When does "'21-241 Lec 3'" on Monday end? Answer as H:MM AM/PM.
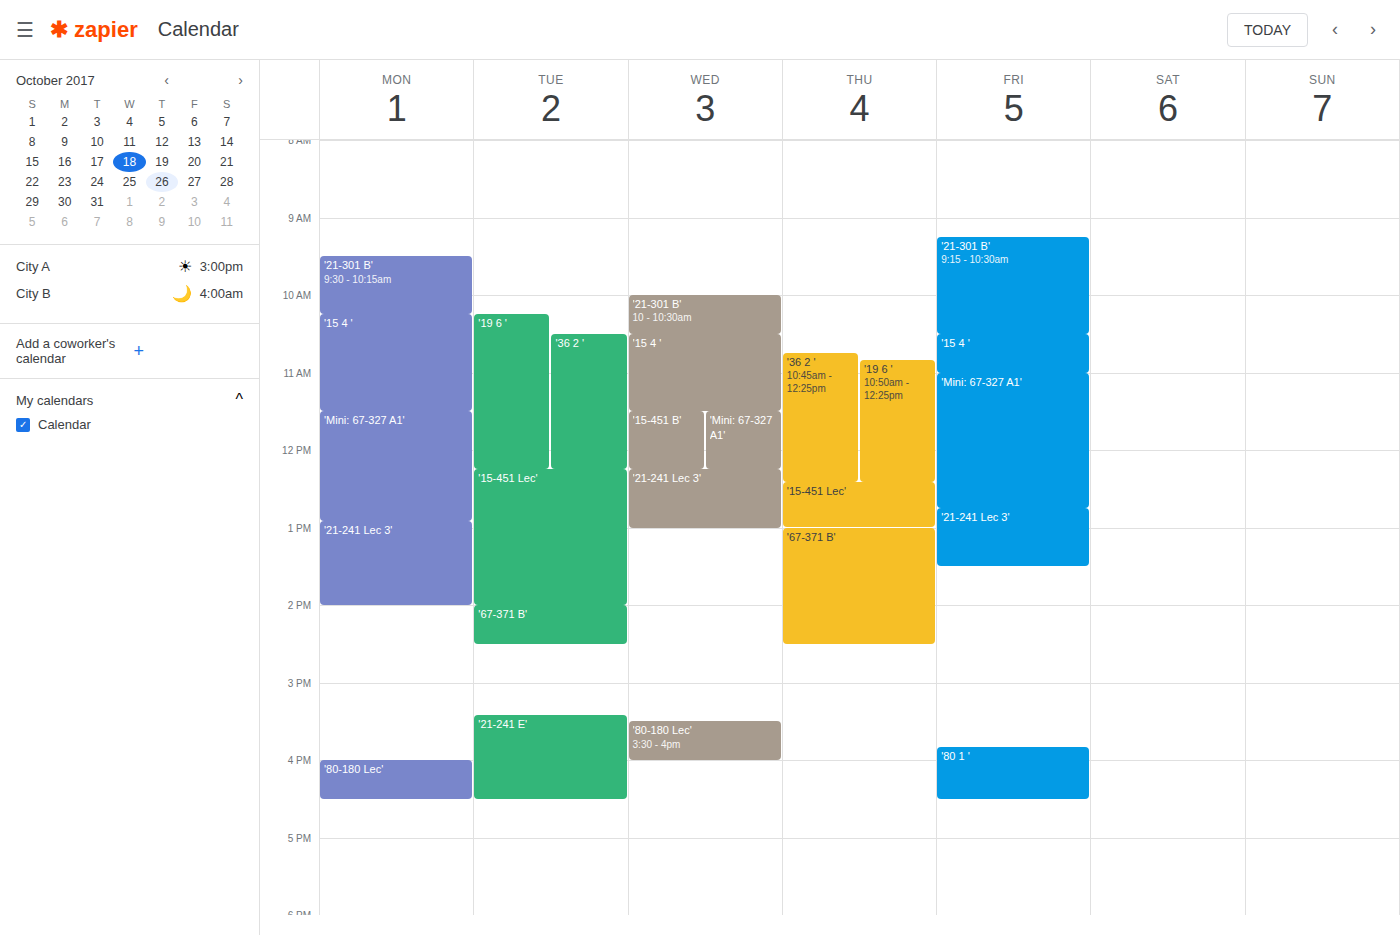
2:00 PM